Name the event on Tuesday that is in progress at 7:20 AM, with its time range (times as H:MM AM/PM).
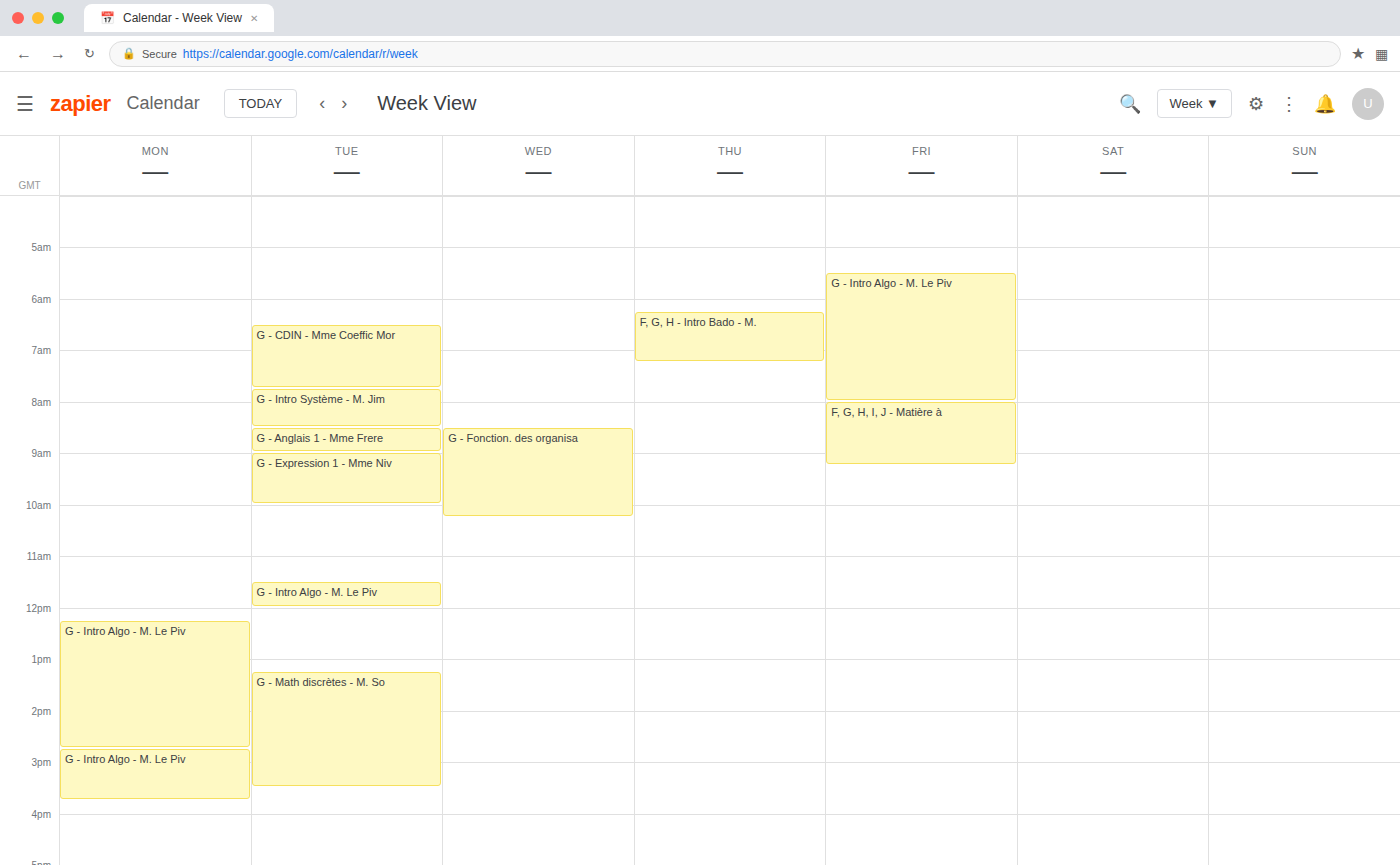
"G - CDIN - Mme Coeffic Mor", 6:30 AM to 7:45 AM